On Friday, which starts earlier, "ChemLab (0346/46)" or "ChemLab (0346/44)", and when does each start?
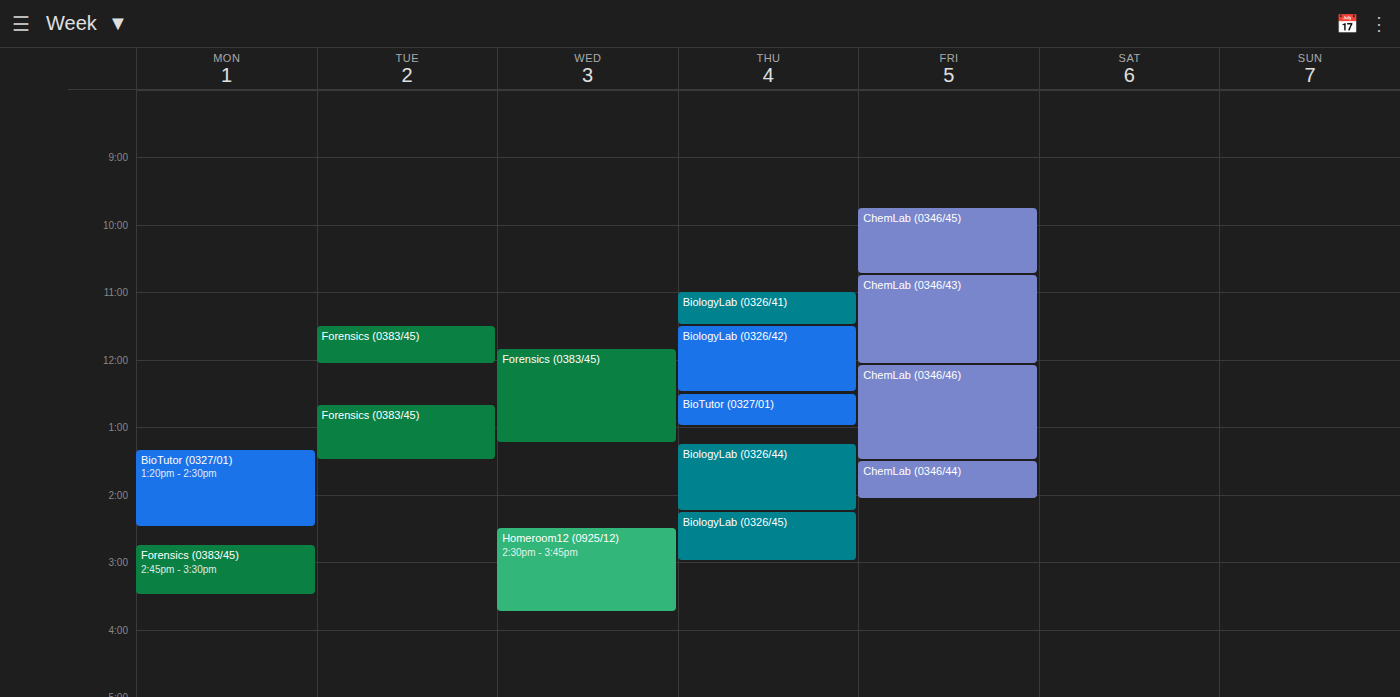
"ChemLab (0346/46)" 12:05 PM; "ChemLab (0346/44)" 1:30 PM.